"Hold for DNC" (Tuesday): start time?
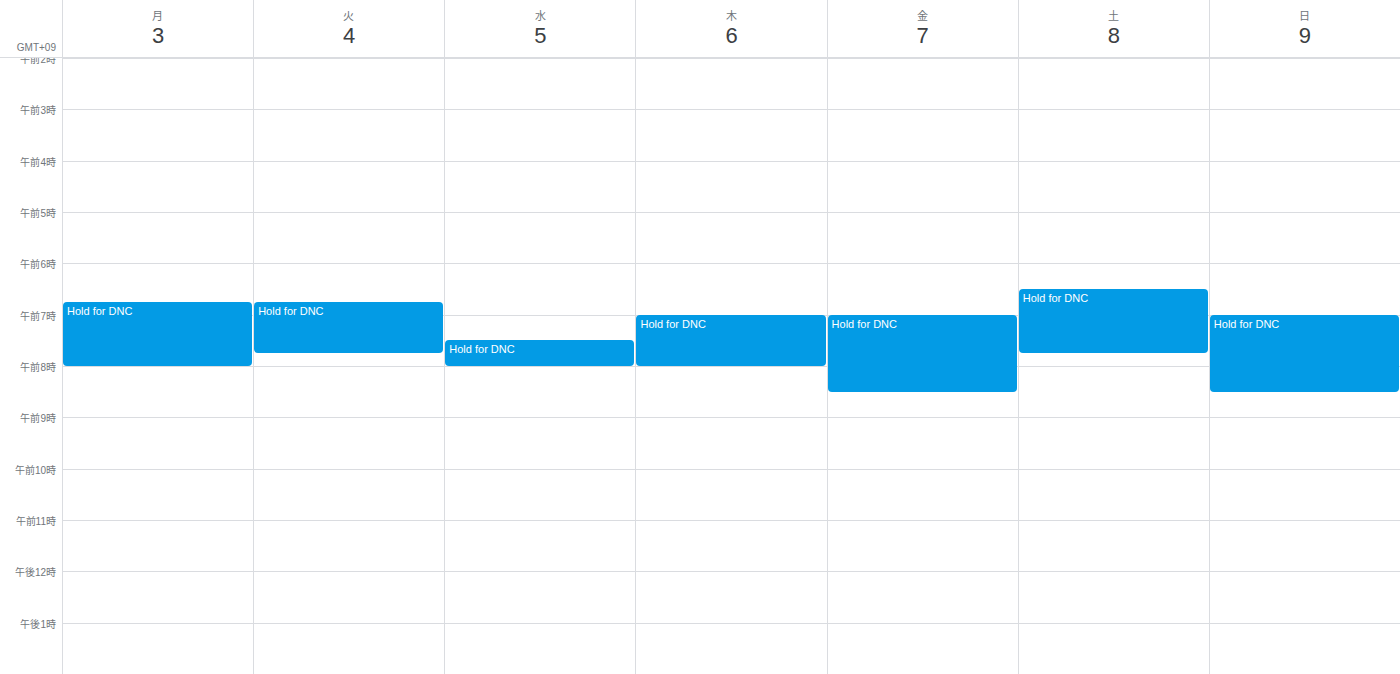
6:45 AM